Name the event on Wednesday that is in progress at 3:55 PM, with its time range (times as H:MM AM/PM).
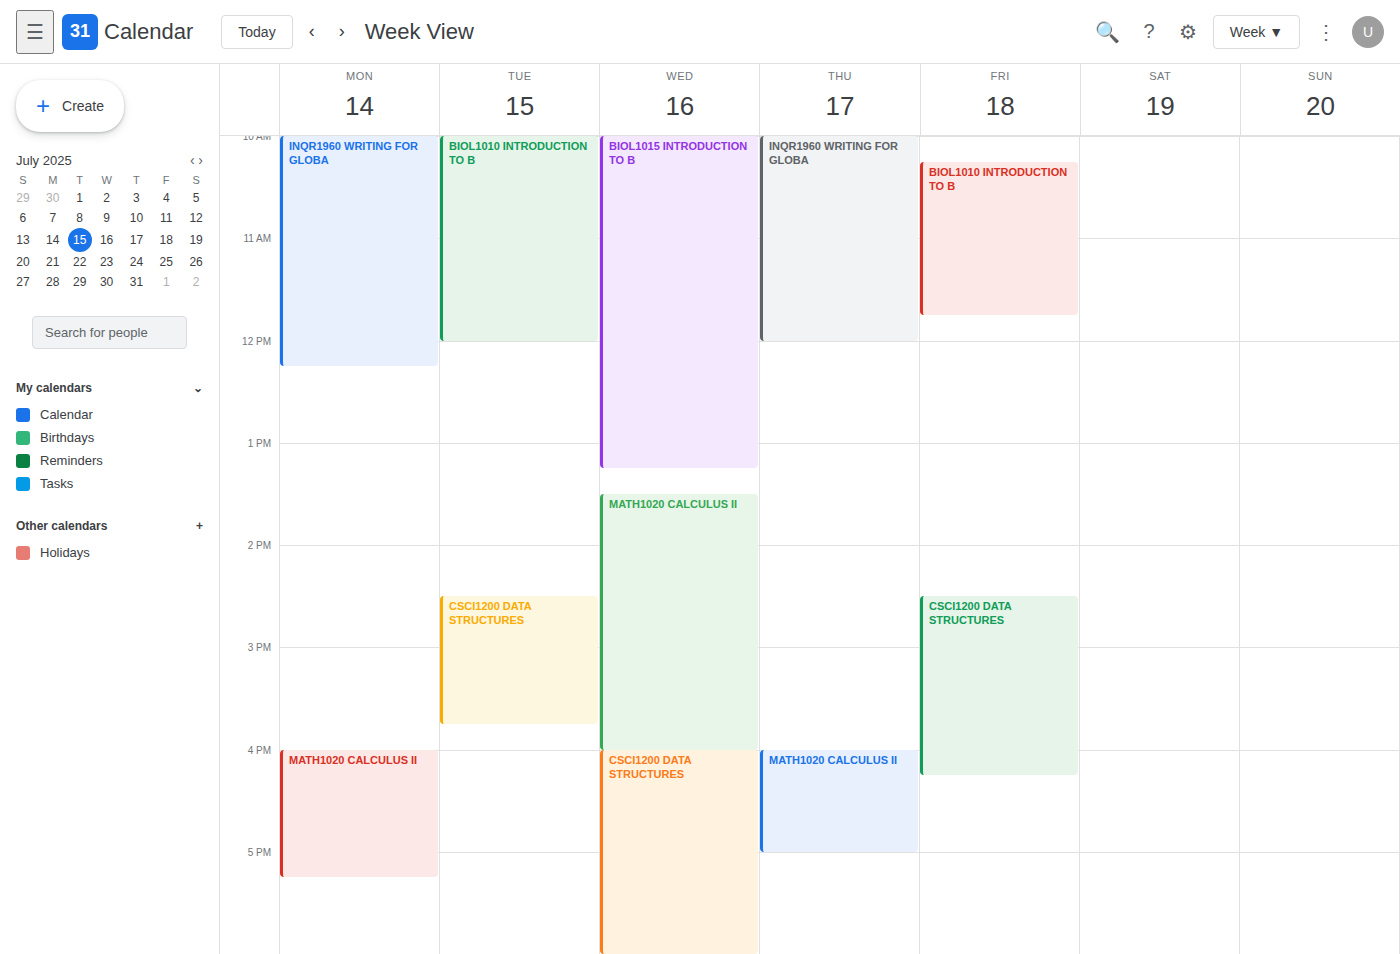
"MATH1020 CALCULUS II", 1:30 PM to 4:00 PM